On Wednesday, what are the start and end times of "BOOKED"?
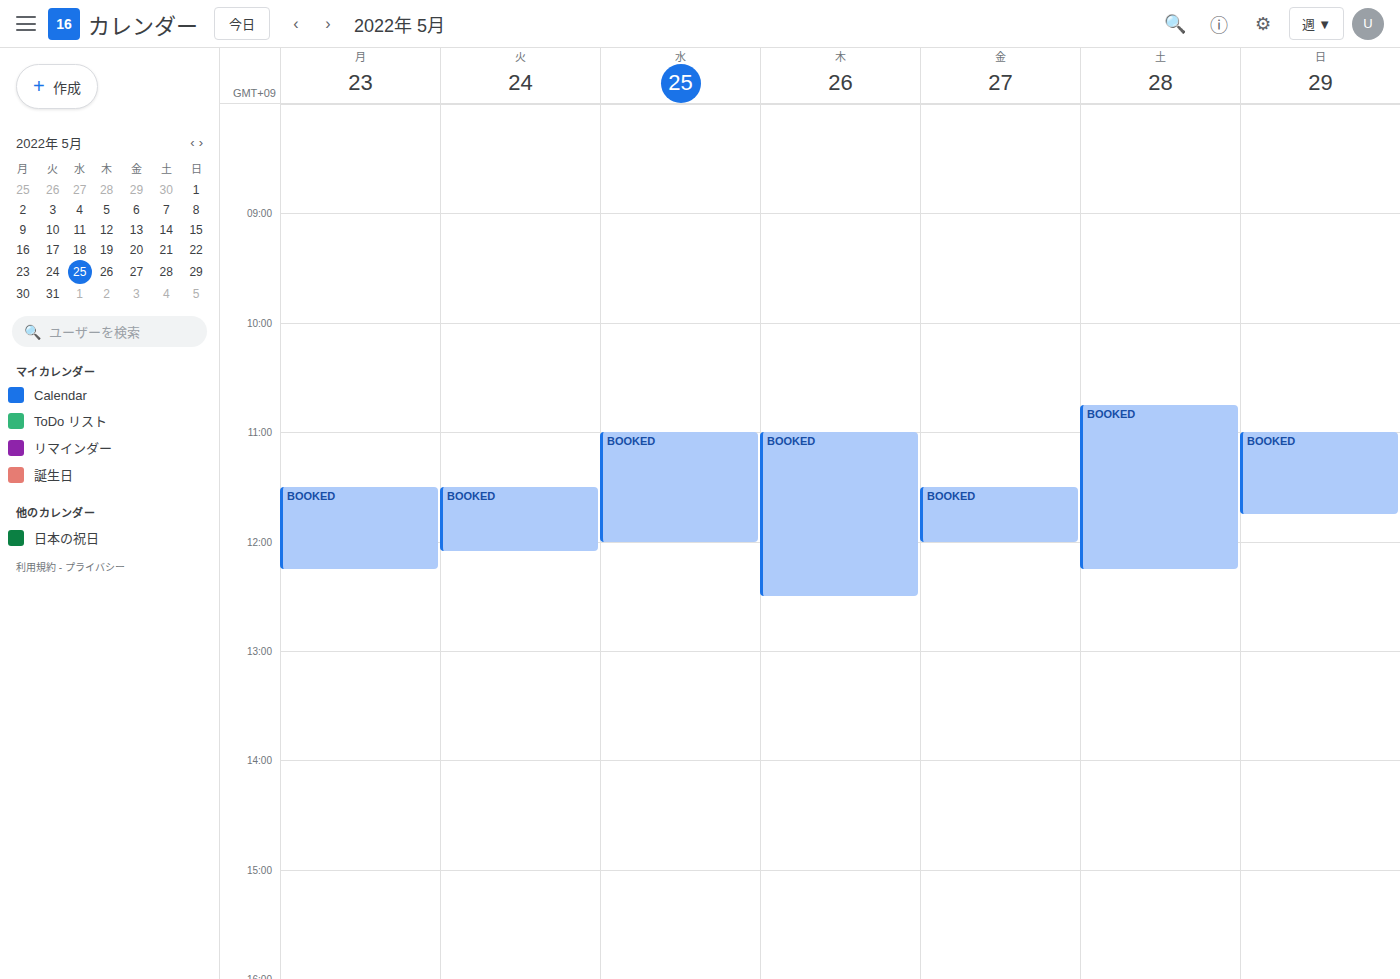
11:00 AM to 12:00 PM